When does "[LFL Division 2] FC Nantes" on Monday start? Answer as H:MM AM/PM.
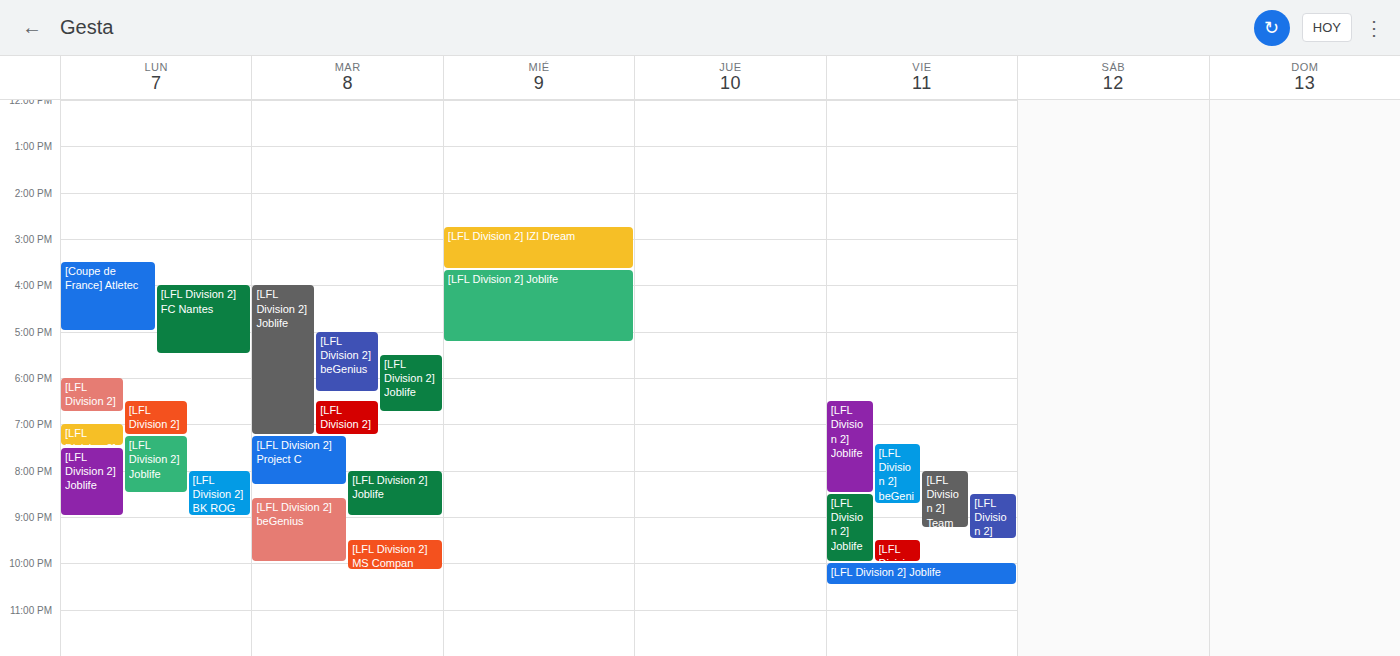
4:00 PM